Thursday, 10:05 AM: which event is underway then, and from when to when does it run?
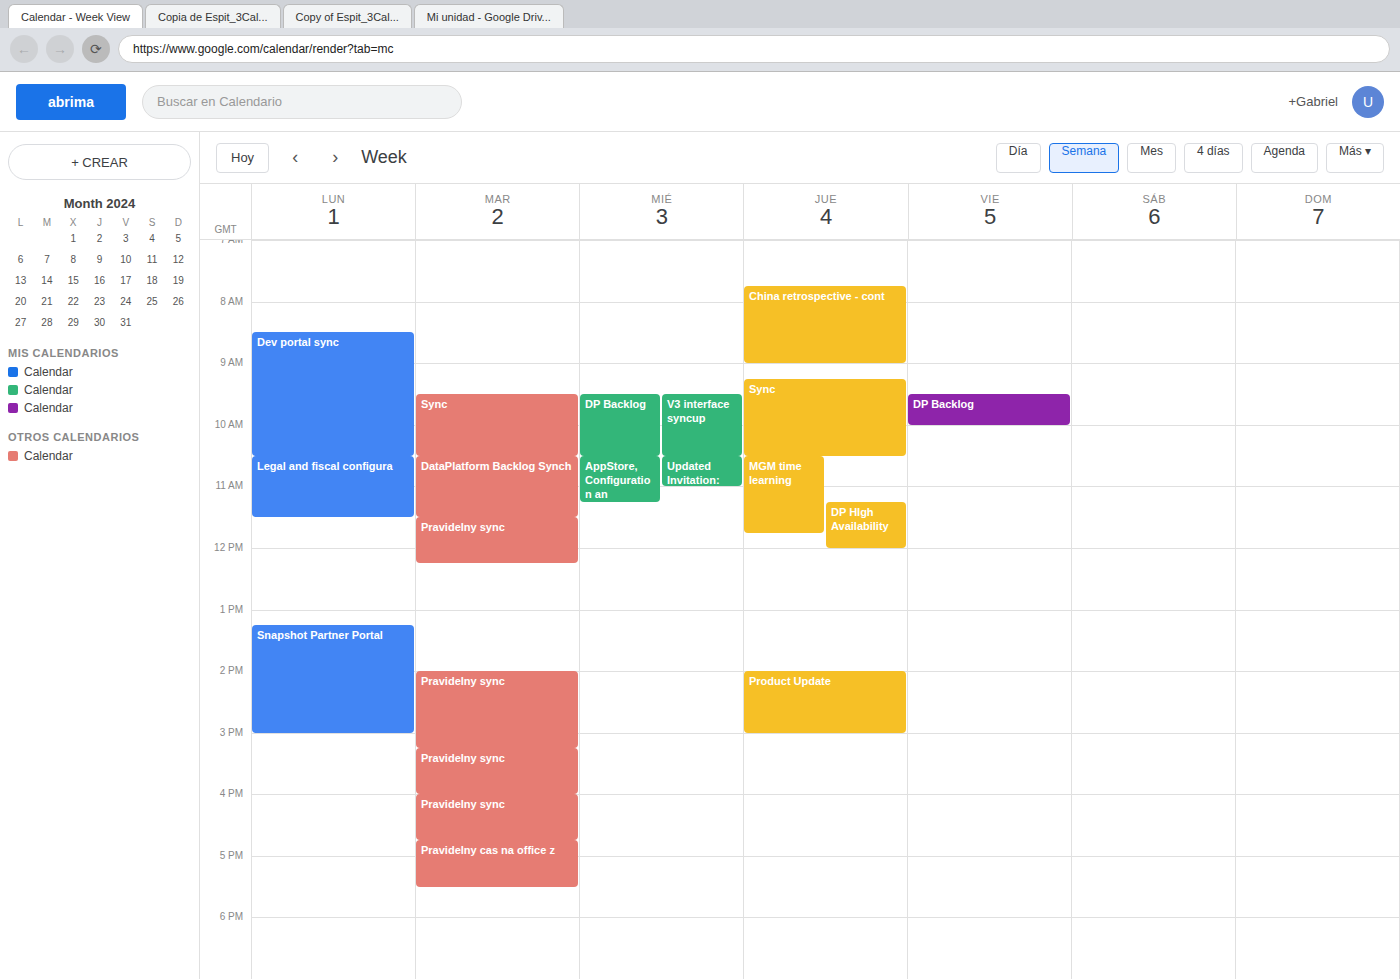
"Sync", 9:15 AM to 10:30 AM